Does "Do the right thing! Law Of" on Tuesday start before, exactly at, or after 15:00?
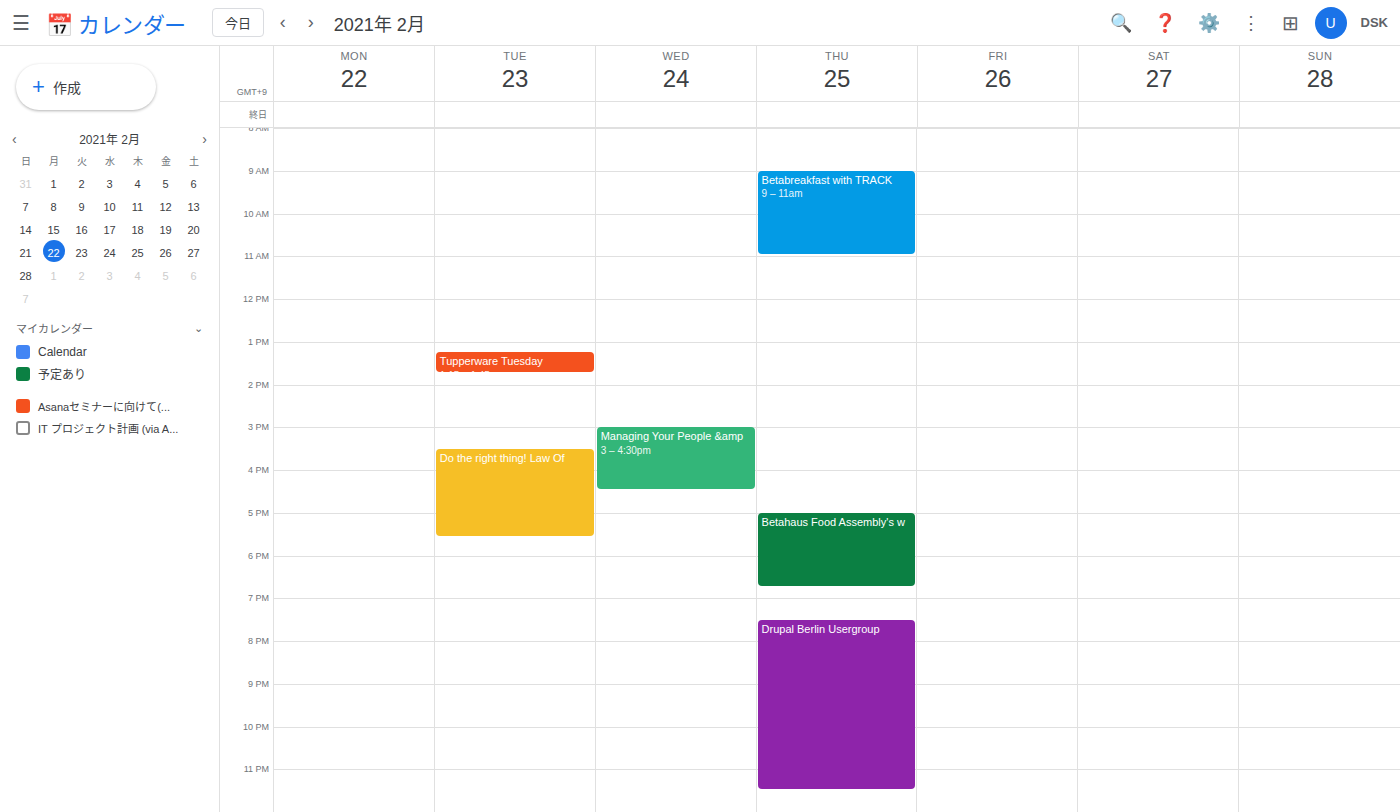
15:30 -- after 15:00, 30 minutes below the 15:00 line.